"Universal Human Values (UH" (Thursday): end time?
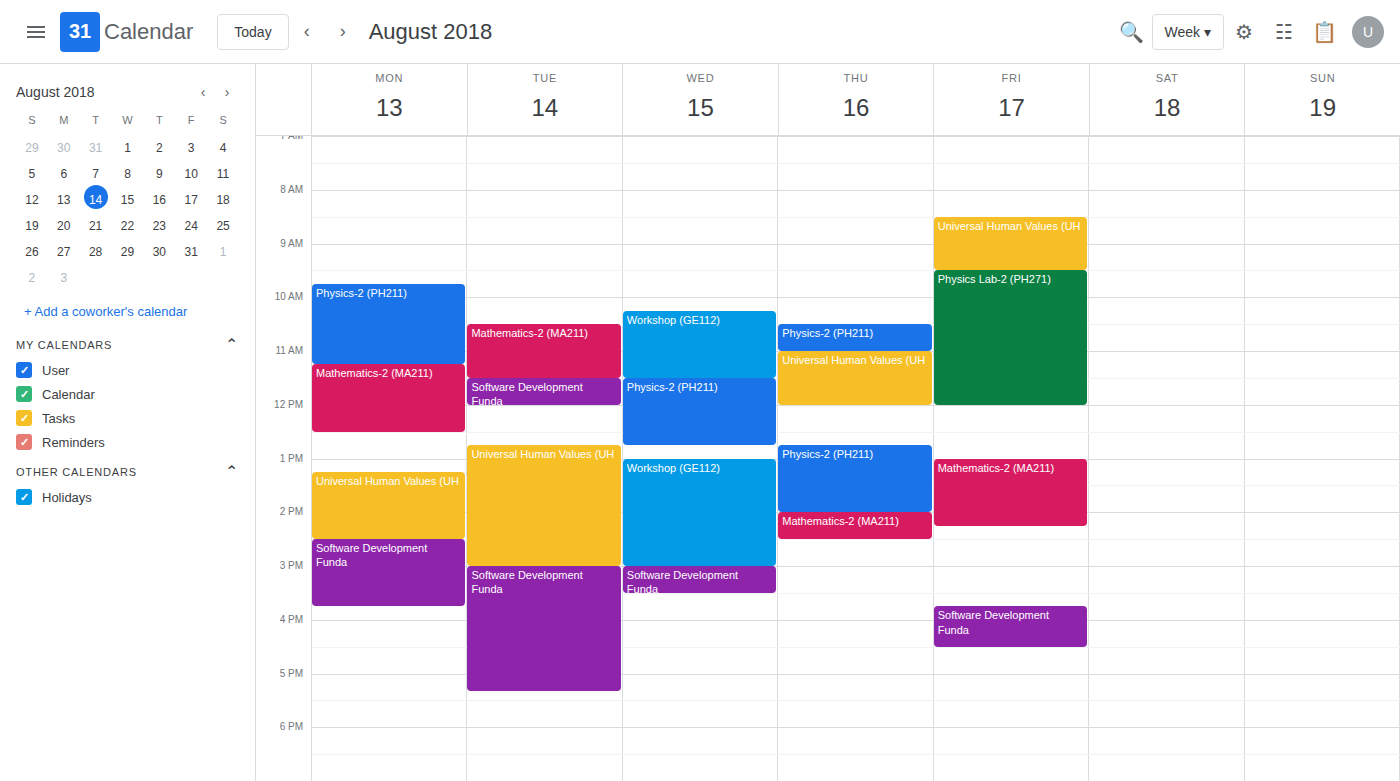
12:00 PM